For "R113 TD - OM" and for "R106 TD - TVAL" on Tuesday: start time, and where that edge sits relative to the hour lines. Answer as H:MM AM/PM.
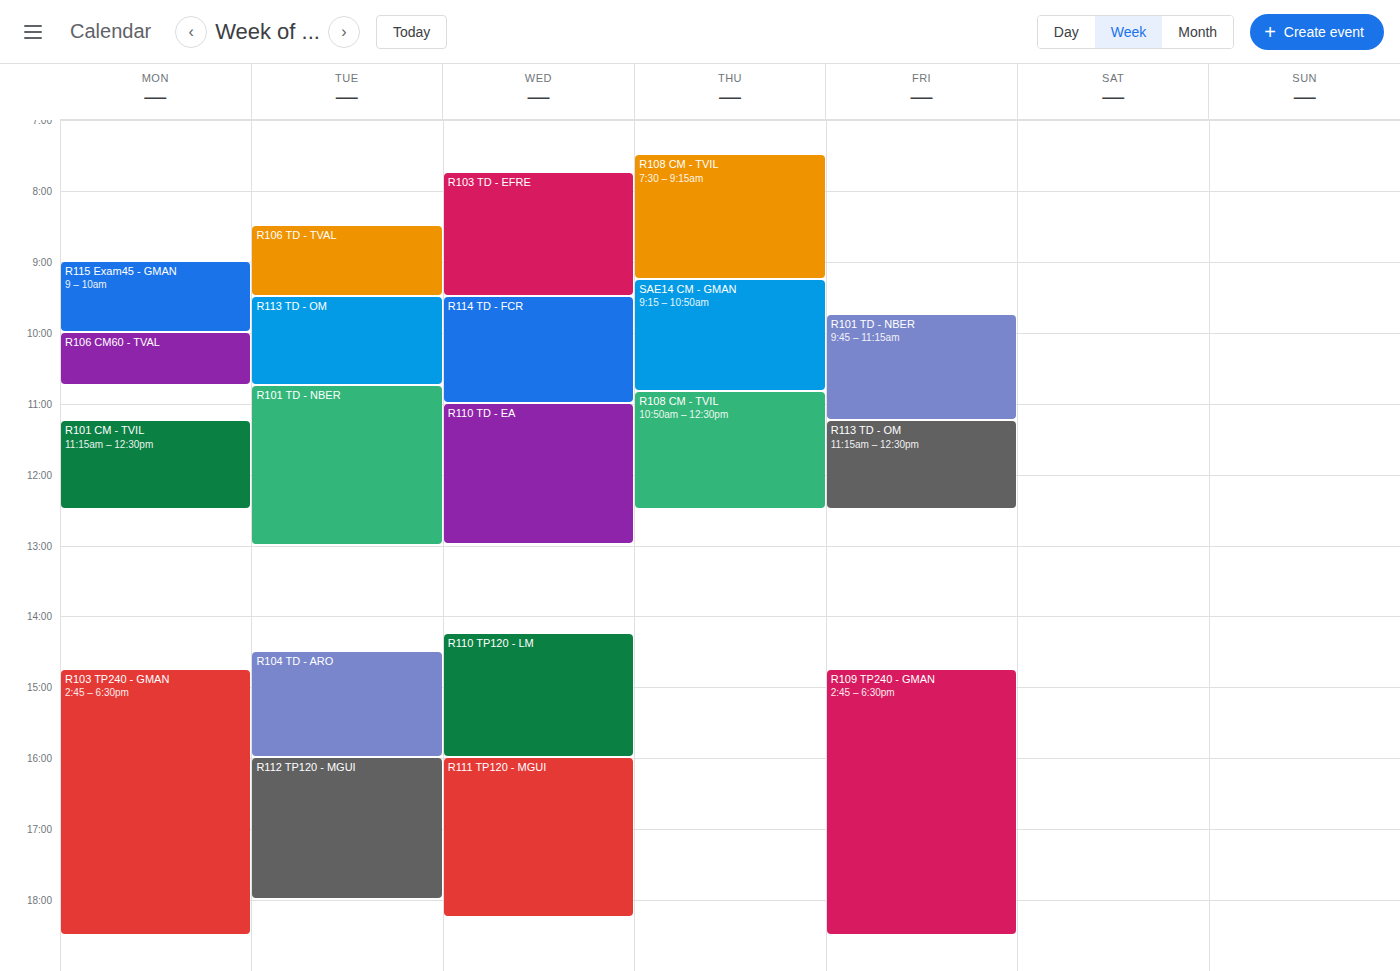
"R113 TD - OM": 9:30 AM, halfway between the 9 AM and 10 AM lines. "R106 TD - TVAL": 8:30 AM, halfway between the 8 AM and 9 AM lines.